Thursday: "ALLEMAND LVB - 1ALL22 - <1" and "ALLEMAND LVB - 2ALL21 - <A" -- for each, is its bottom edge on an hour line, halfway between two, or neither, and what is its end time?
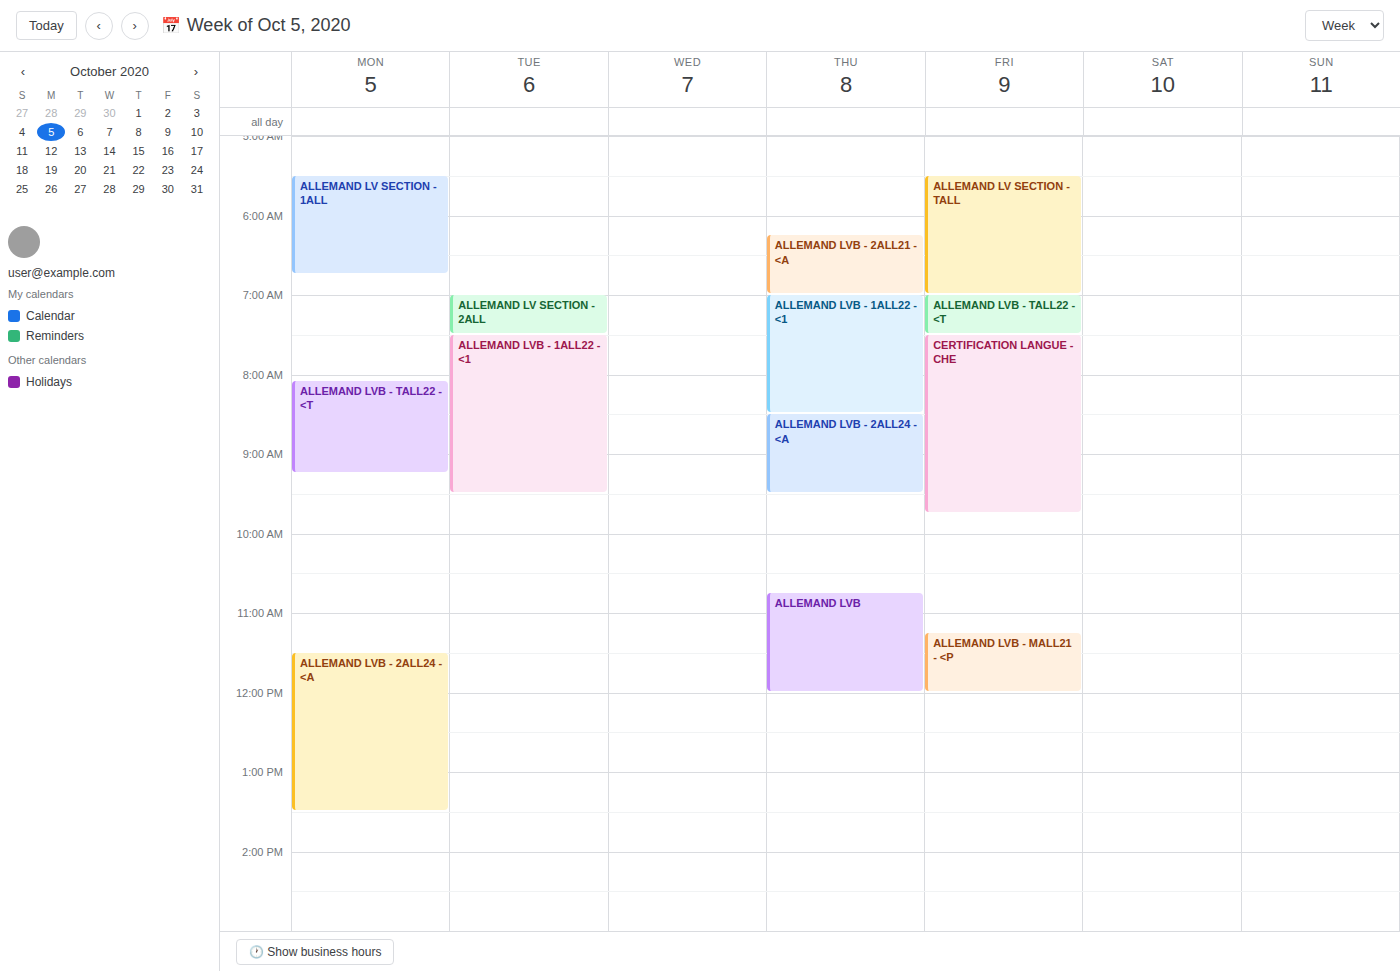
"ALLEMAND LVB - 1ALL22 - <1": 8:30 AM, halfway between the 8 AM and 9 AM lines. "ALLEMAND LVB - 2ALL21 - <A": 7:00 AM, exactly on the 7 AM line.